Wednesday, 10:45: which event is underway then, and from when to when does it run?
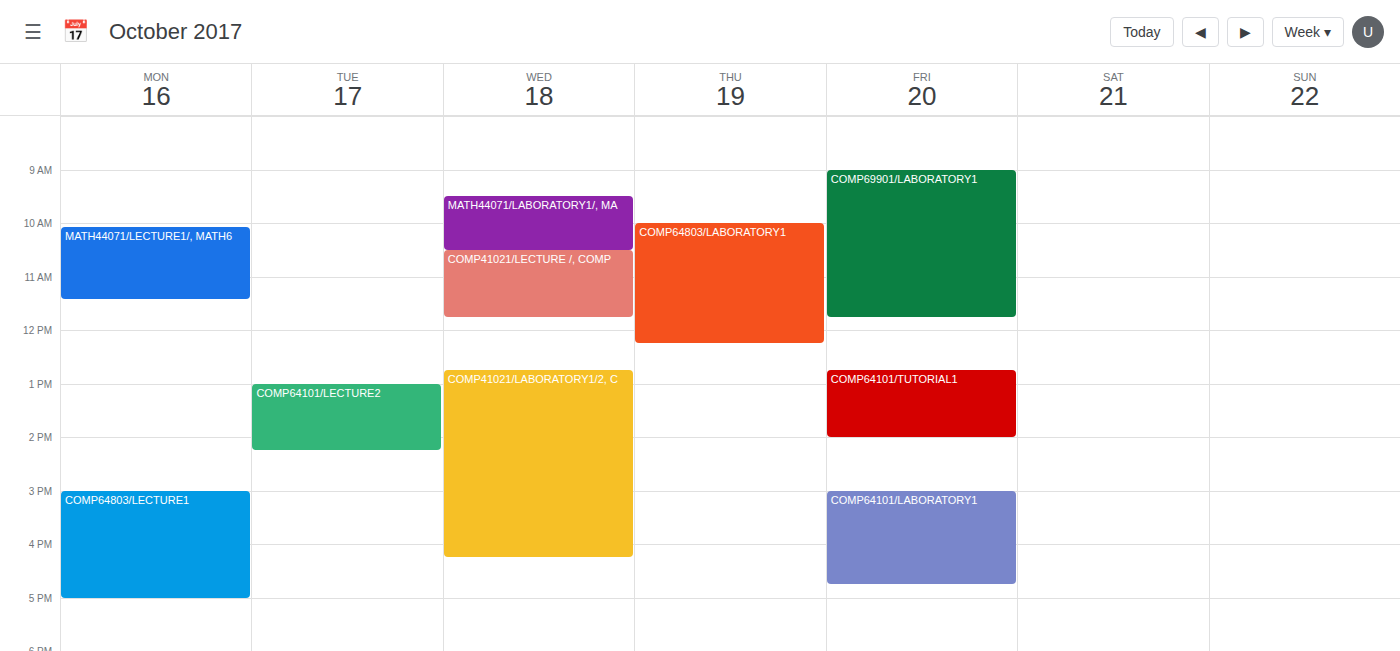
"COMP41021/LECTURE /, COMP", 10:30 to 11:45